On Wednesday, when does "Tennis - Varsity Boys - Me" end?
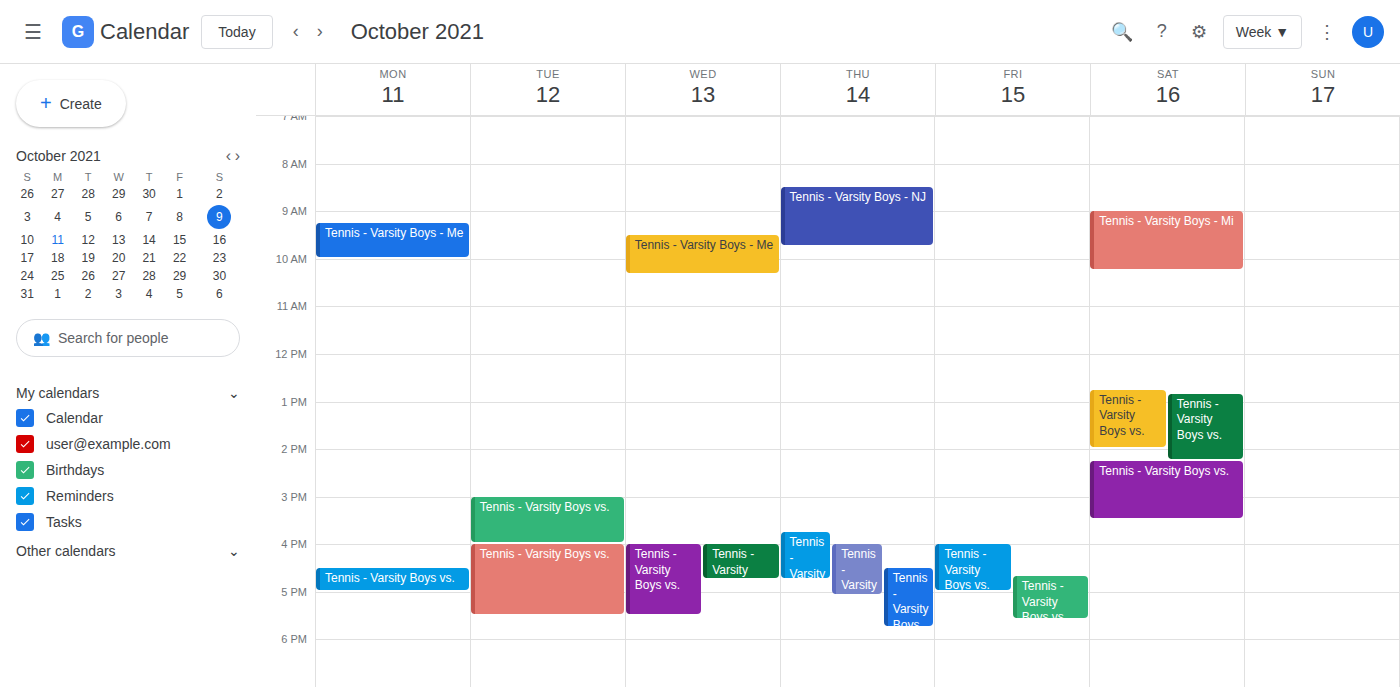
10:20 AM